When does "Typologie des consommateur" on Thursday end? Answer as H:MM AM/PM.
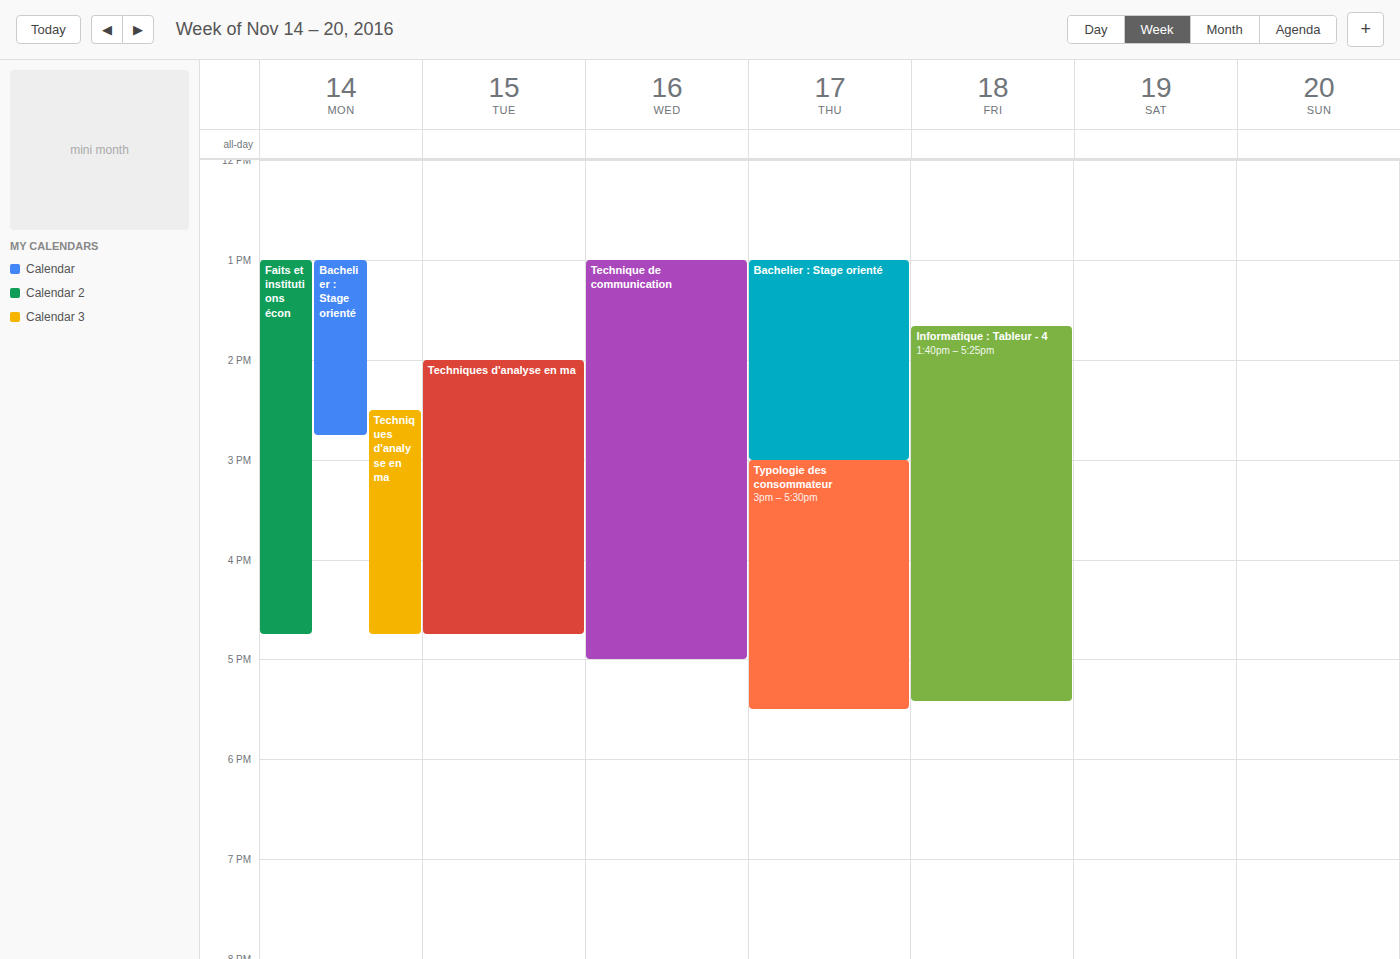
5:30 PM